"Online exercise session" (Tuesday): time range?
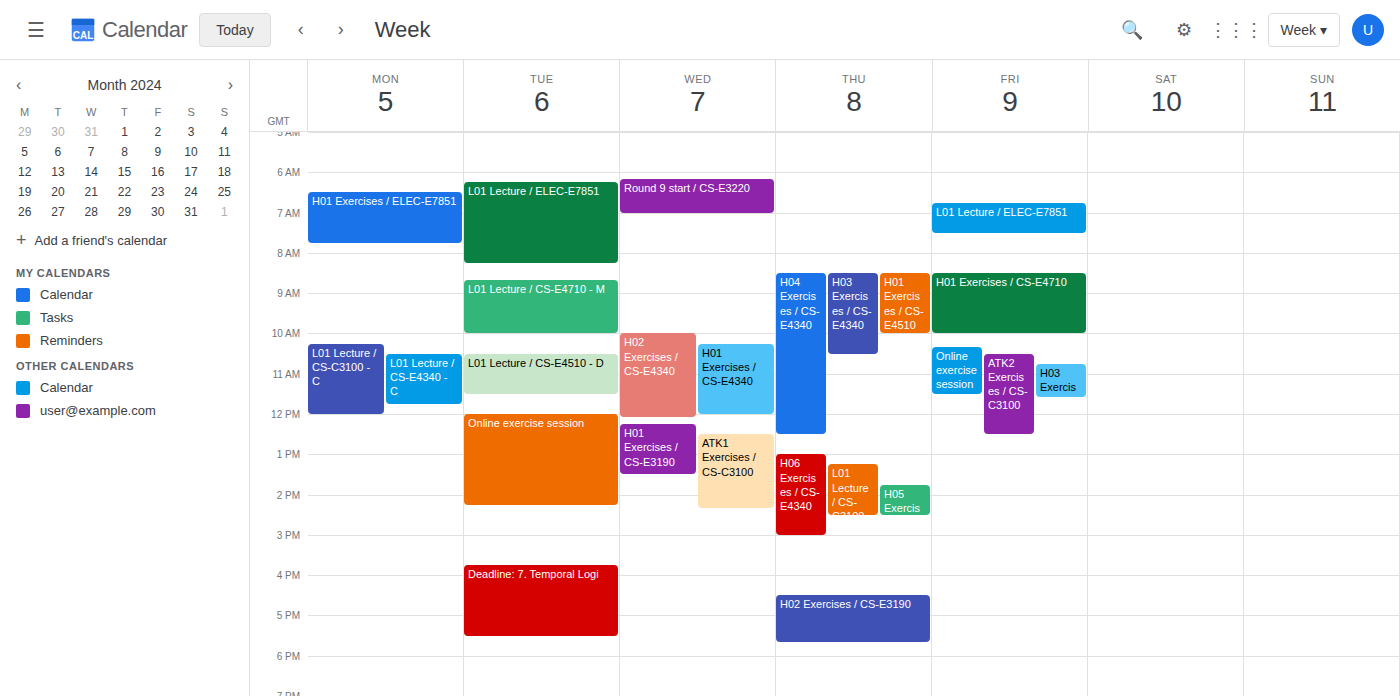
12:00 PM to 2:15 PM